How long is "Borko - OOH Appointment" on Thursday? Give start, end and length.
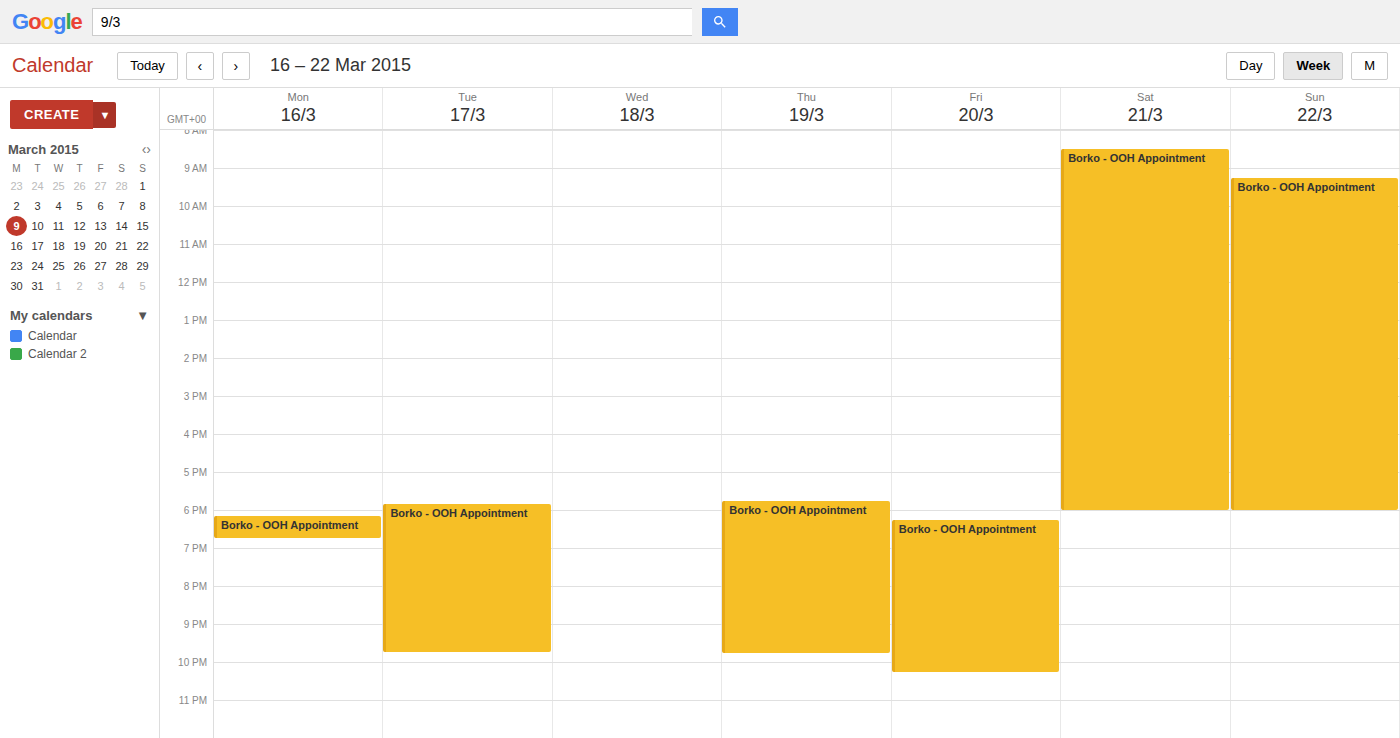
5:45 PM to 9:45 PM, 4 hours